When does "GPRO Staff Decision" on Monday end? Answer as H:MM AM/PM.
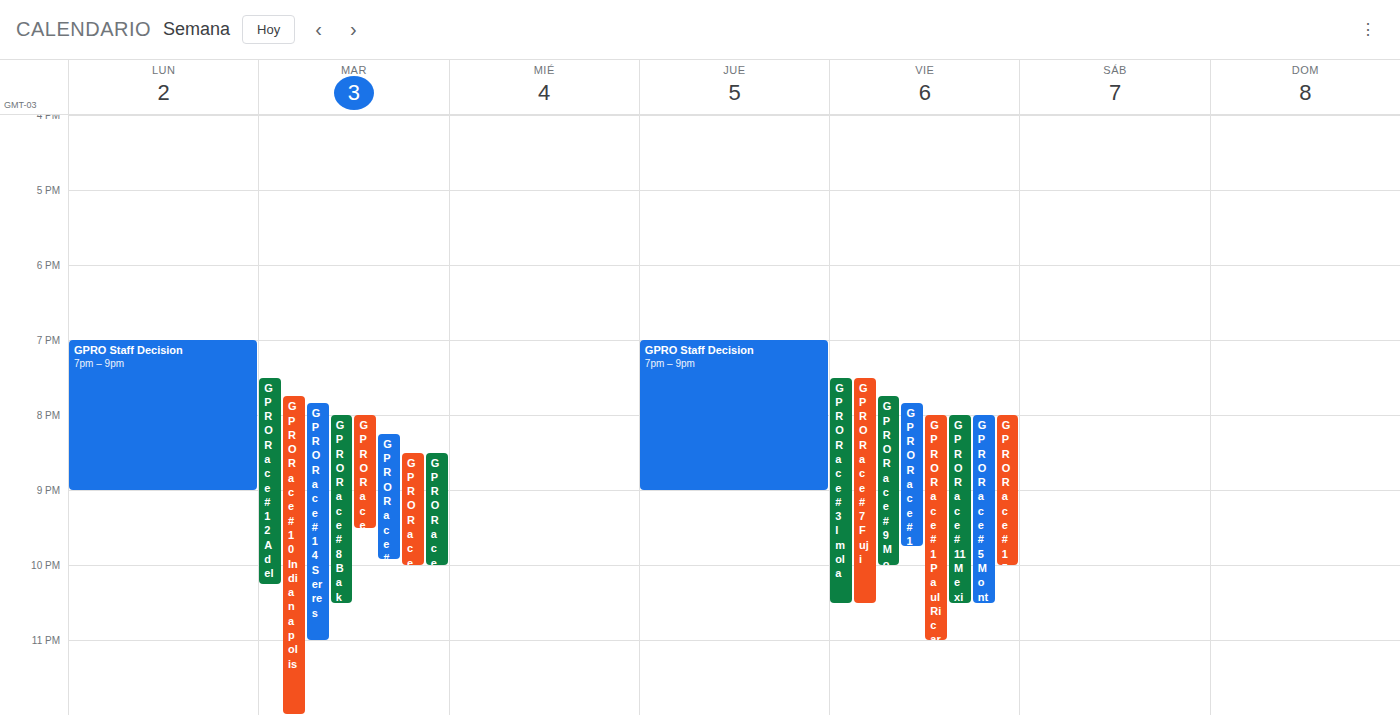
9:00 PM